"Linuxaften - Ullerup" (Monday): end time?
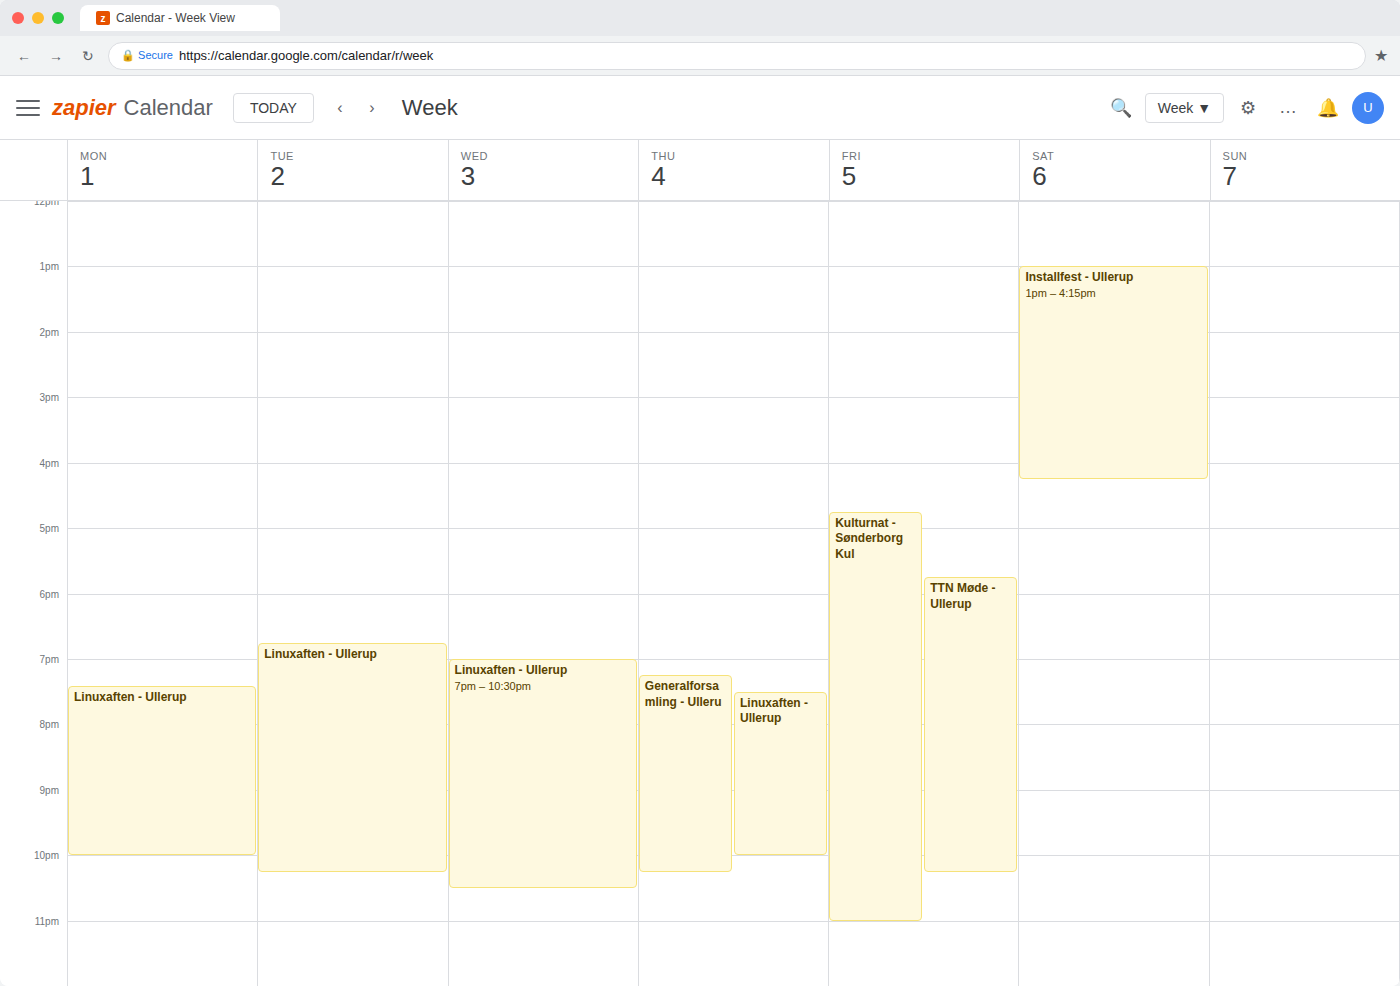
10:00 PM